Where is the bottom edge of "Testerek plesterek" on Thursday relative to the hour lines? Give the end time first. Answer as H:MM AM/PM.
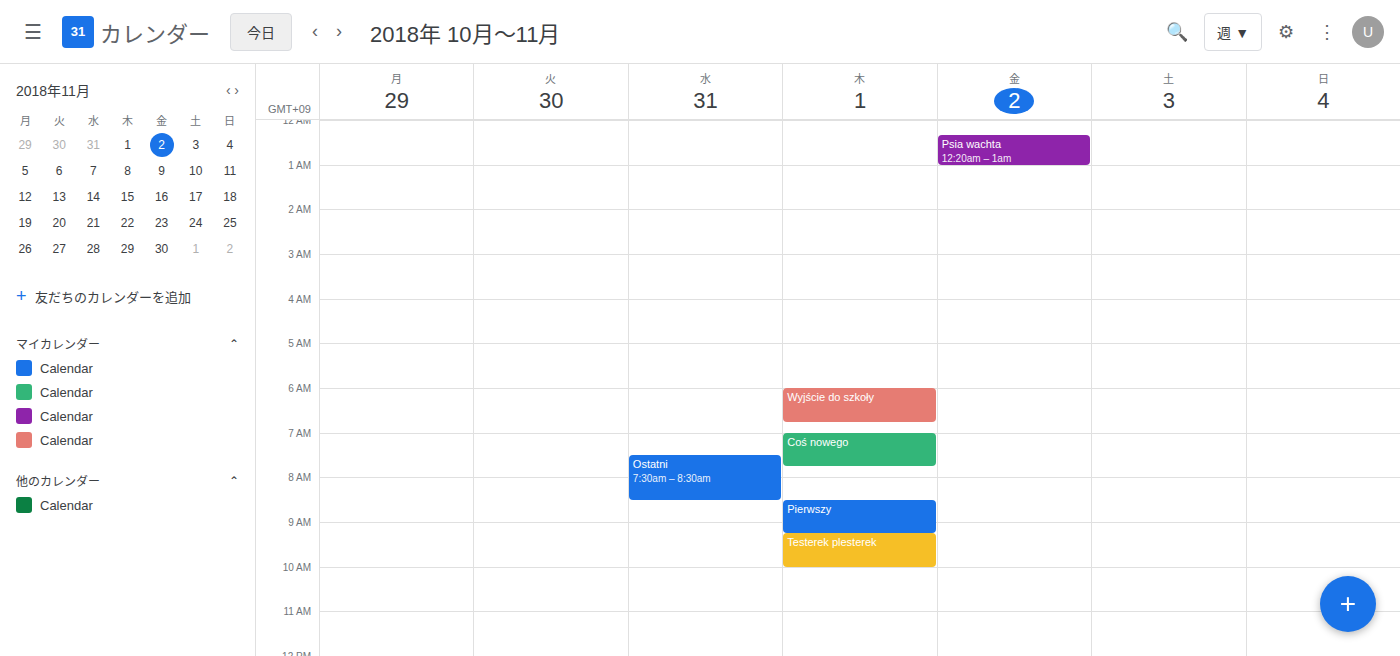
10:00 AM -- exactly on the 10 AM line.